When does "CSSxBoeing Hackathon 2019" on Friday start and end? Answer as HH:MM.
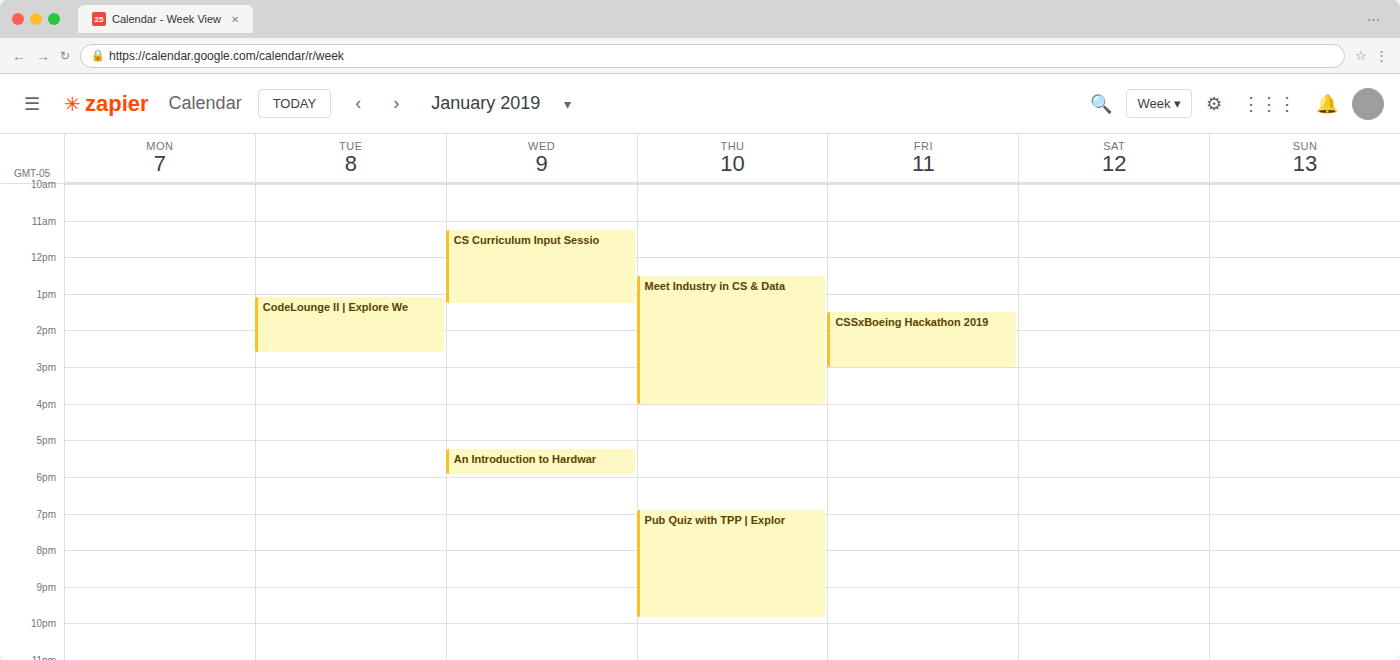
13:30 to 15:00